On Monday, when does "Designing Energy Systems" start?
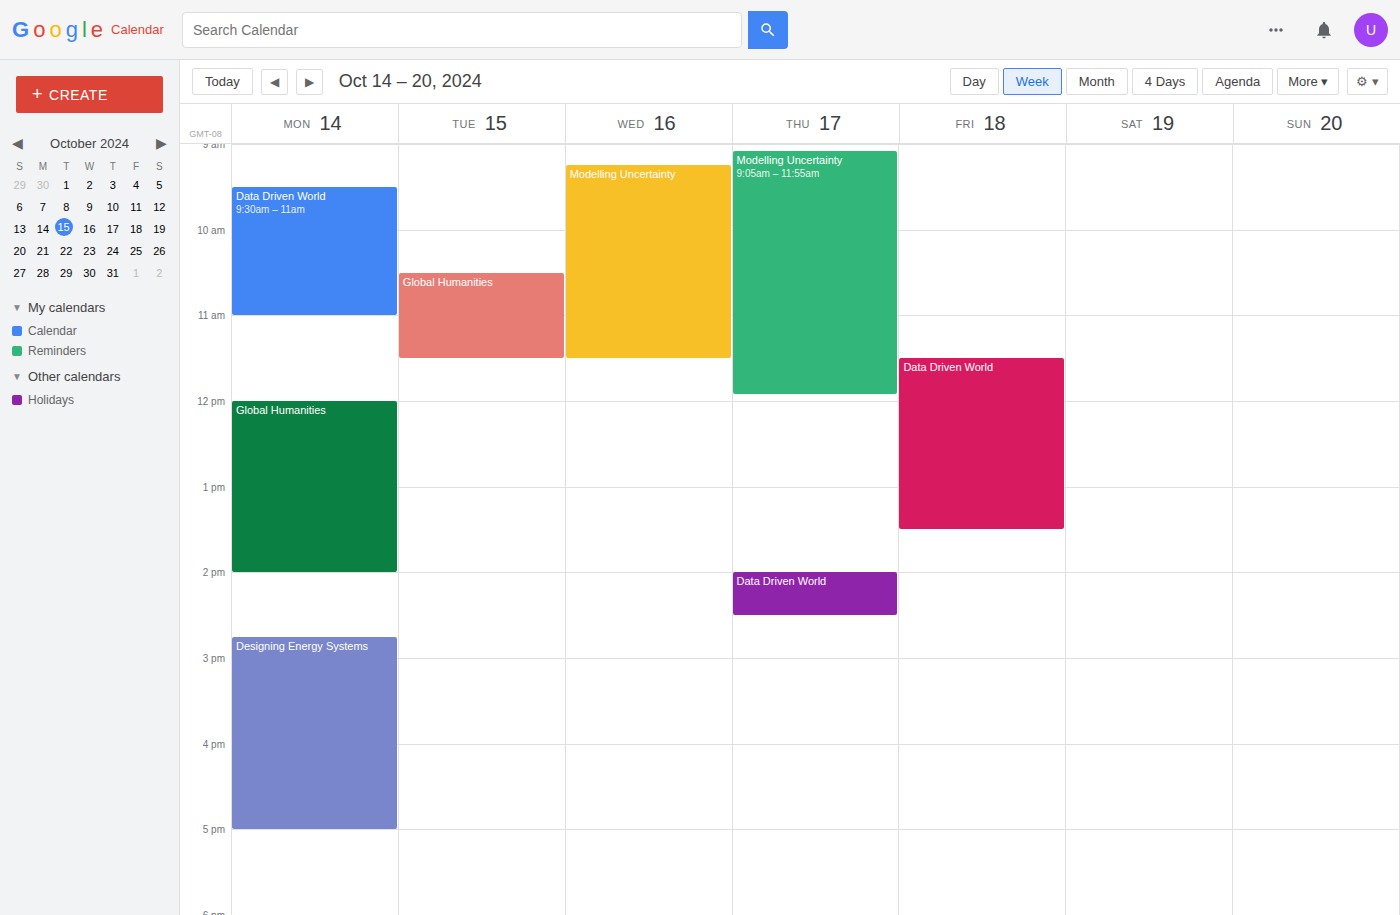
2:45 PM